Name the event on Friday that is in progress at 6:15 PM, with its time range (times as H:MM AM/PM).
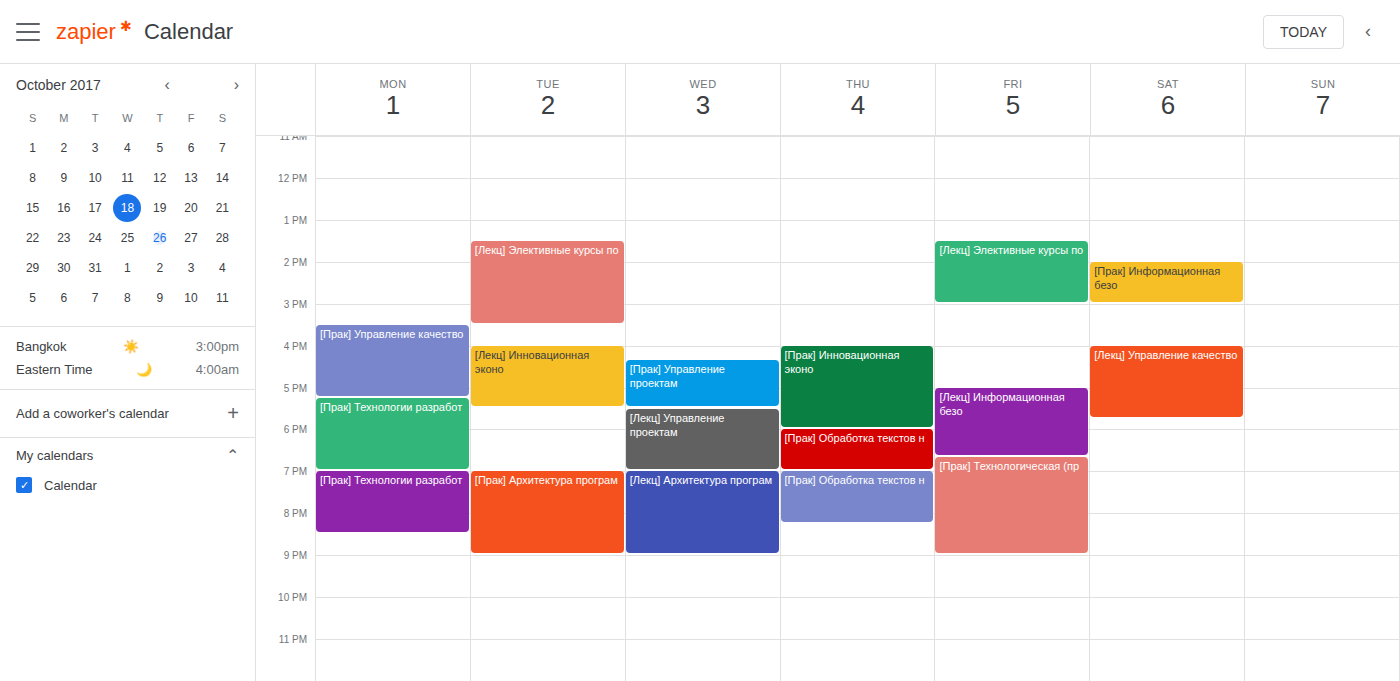
"[Лекц] Информационная безо", 5:00 PM to 6:40 PM